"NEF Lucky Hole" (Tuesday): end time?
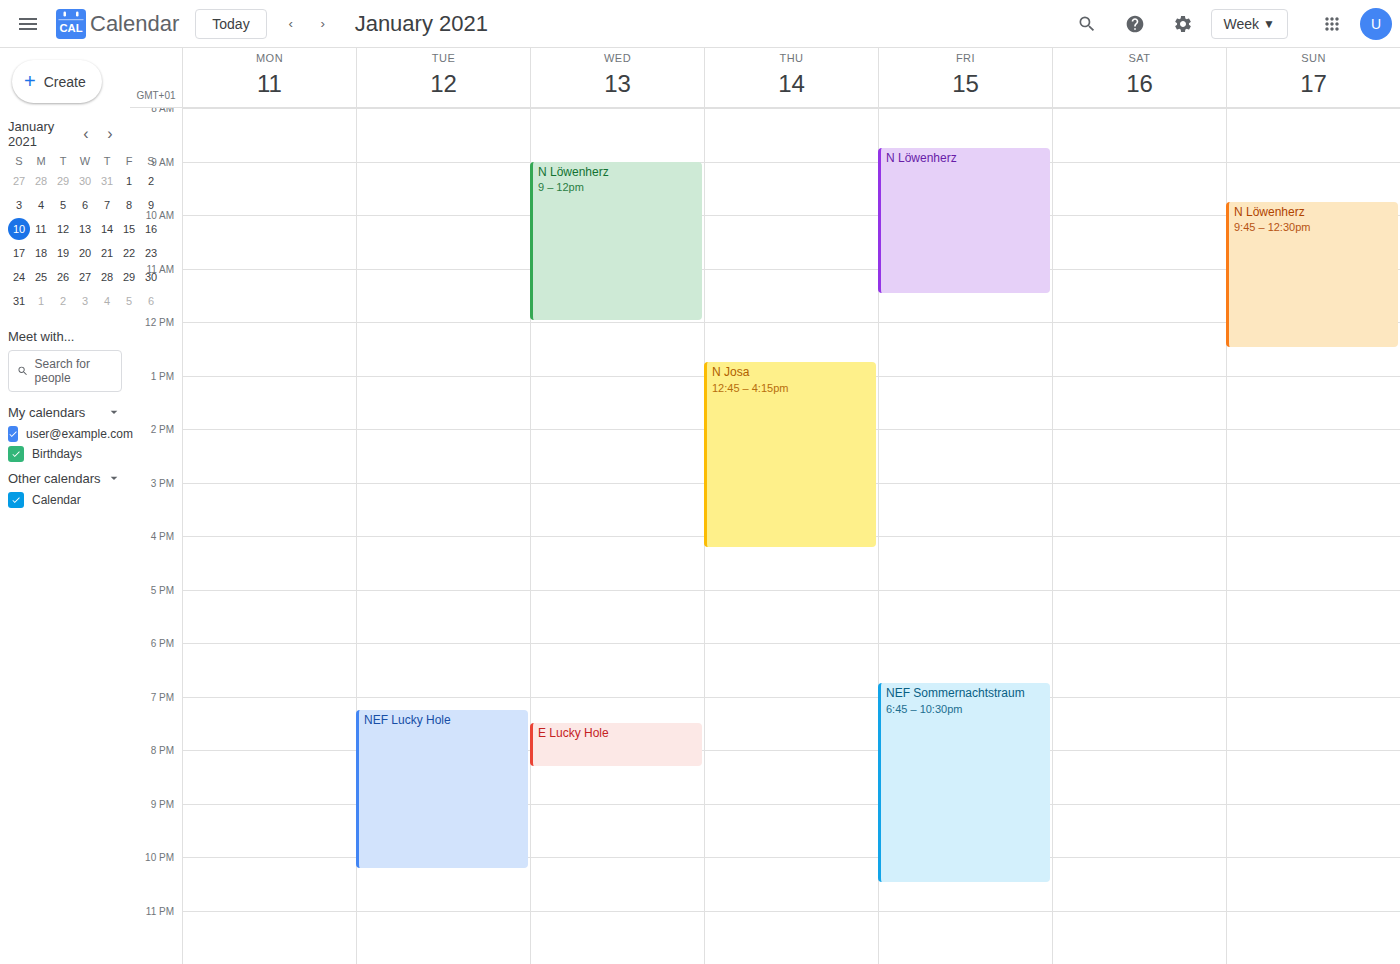
10:15 PM